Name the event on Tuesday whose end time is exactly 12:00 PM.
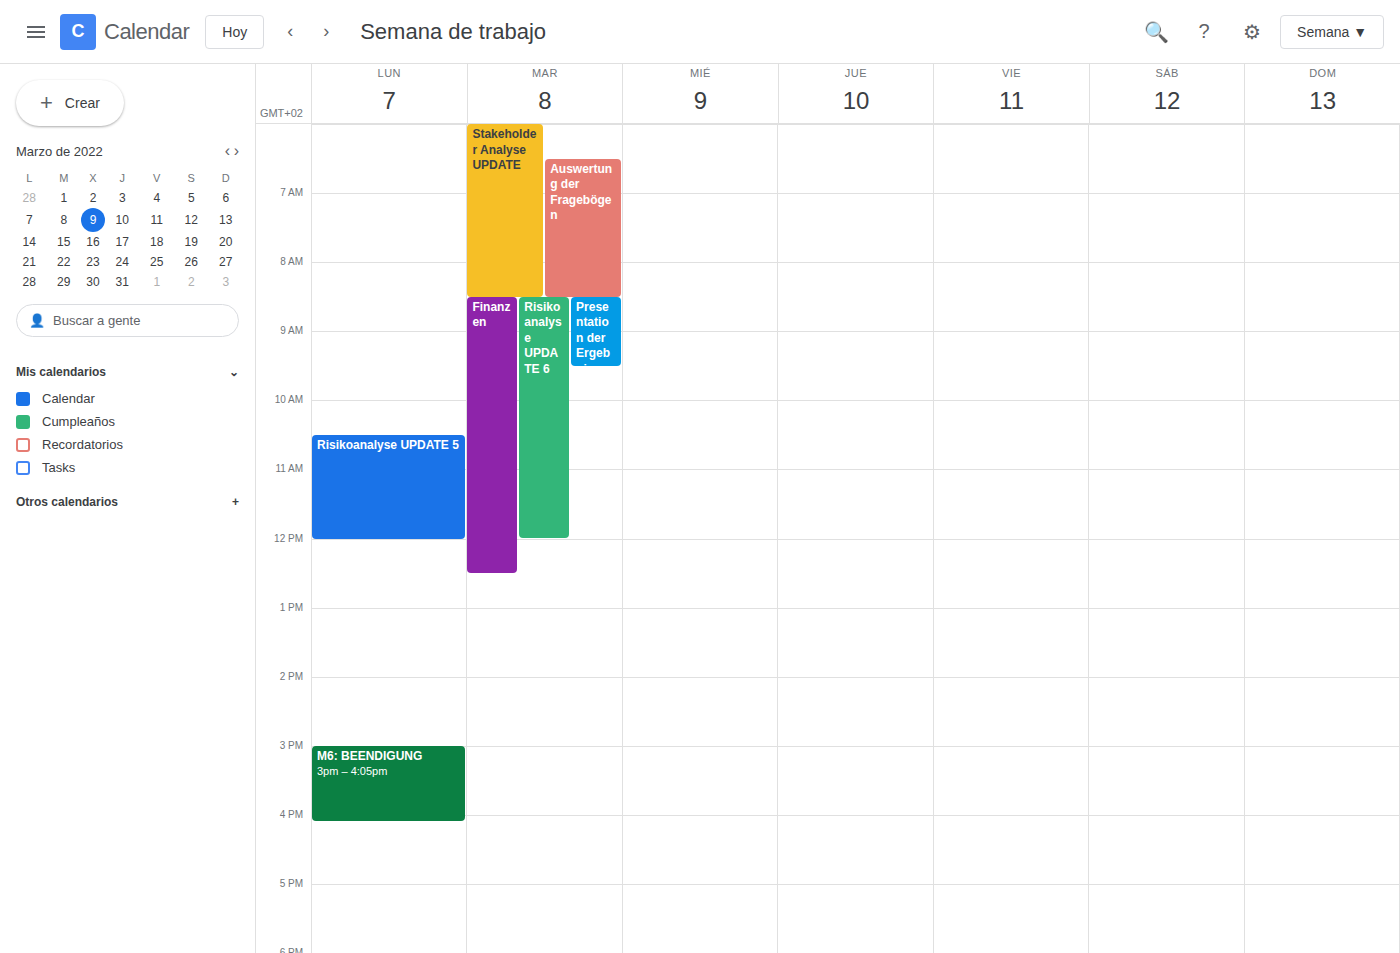
"Risikoanalyse UPDATE 6"